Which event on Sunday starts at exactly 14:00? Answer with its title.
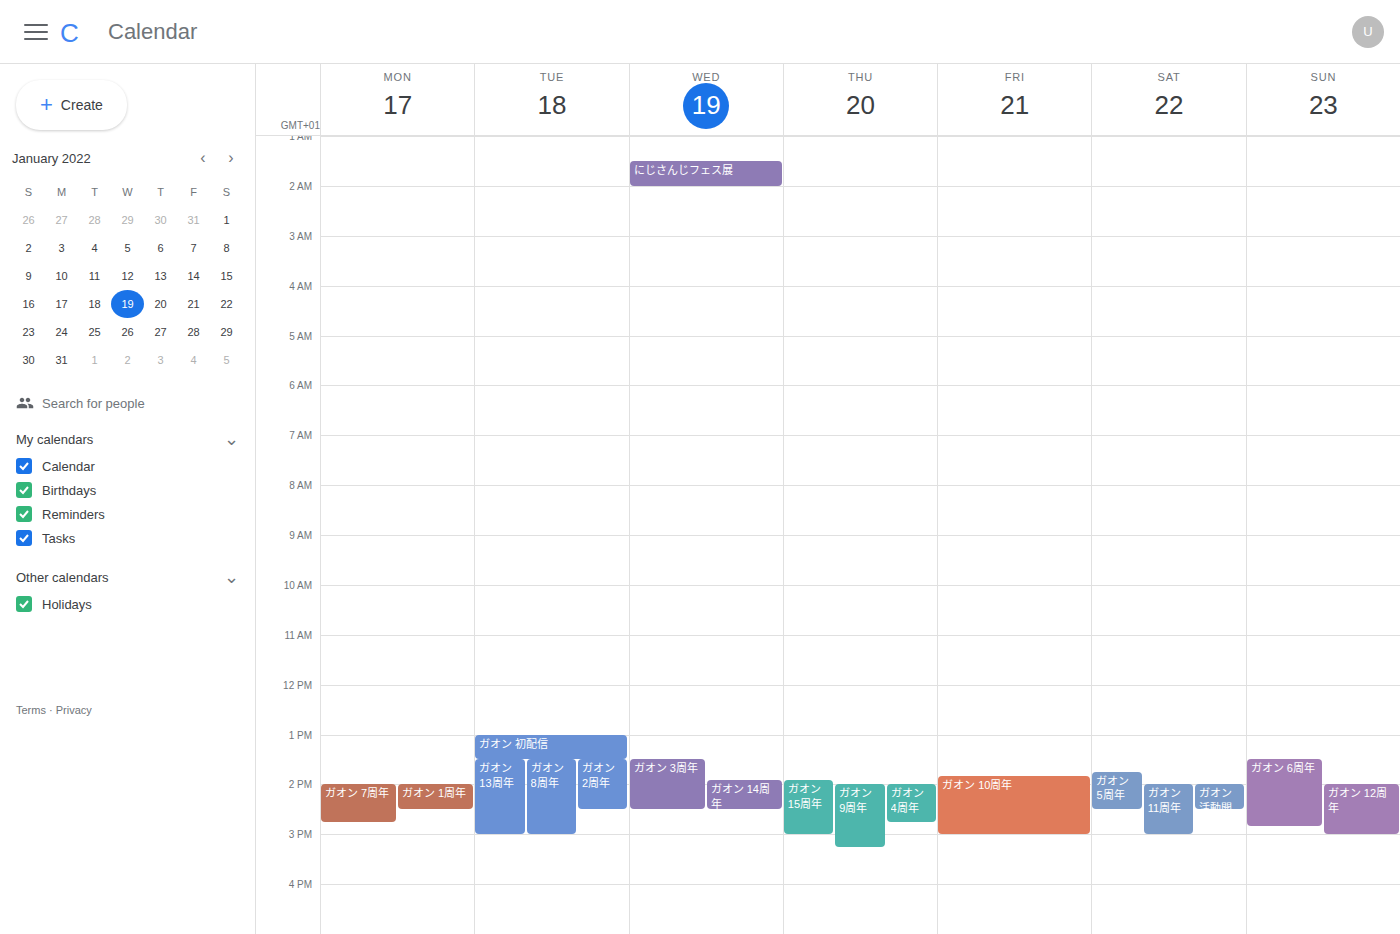
"ガオン 12周年"